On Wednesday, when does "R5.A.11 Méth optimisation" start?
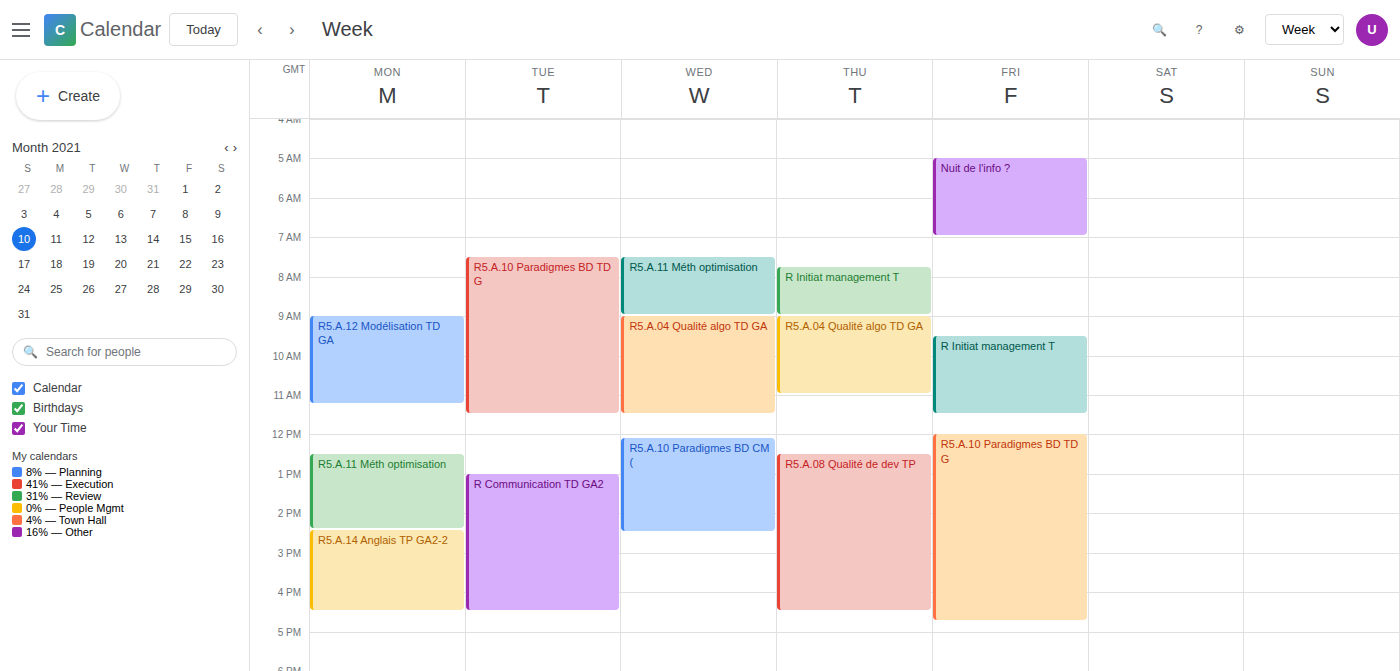
7:30 AM